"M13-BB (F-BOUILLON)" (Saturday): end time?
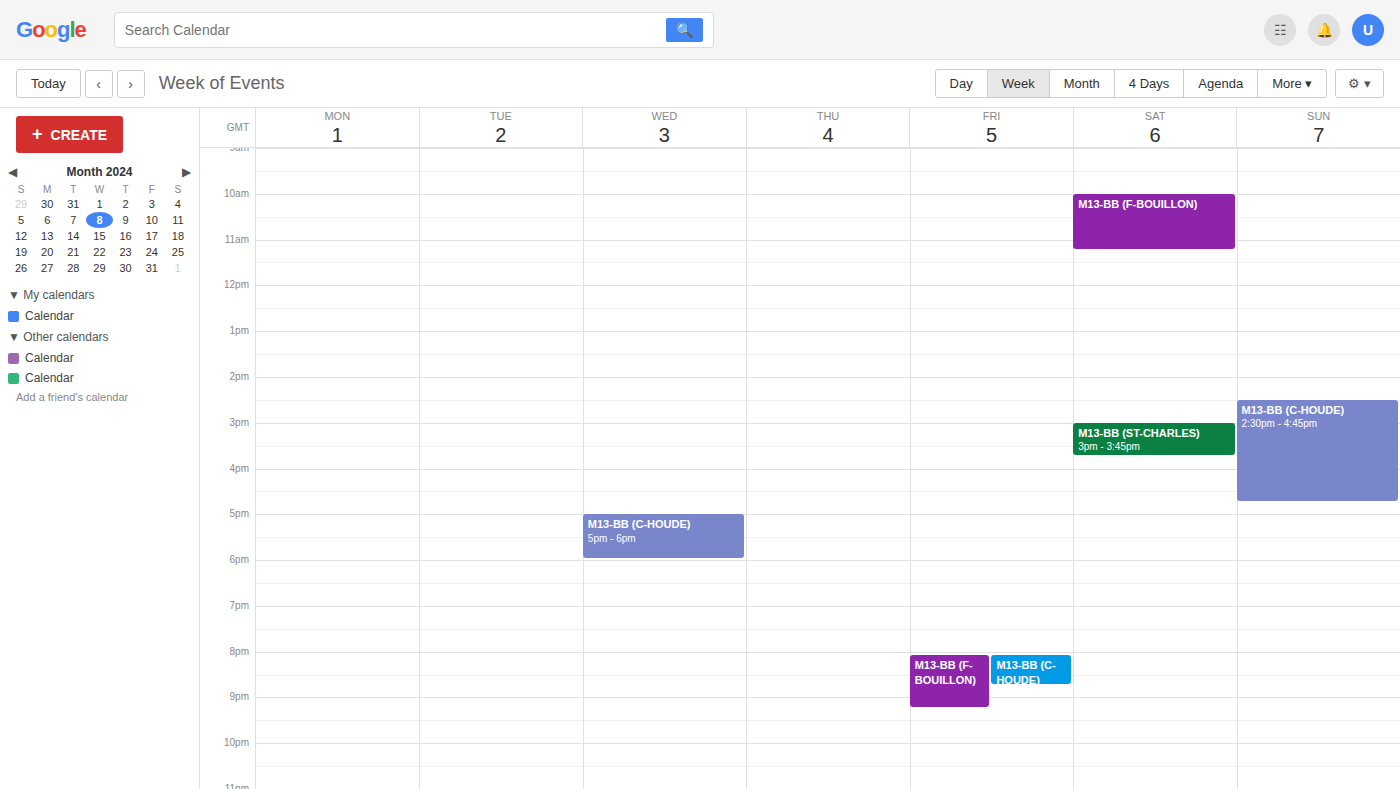
11:15 AM